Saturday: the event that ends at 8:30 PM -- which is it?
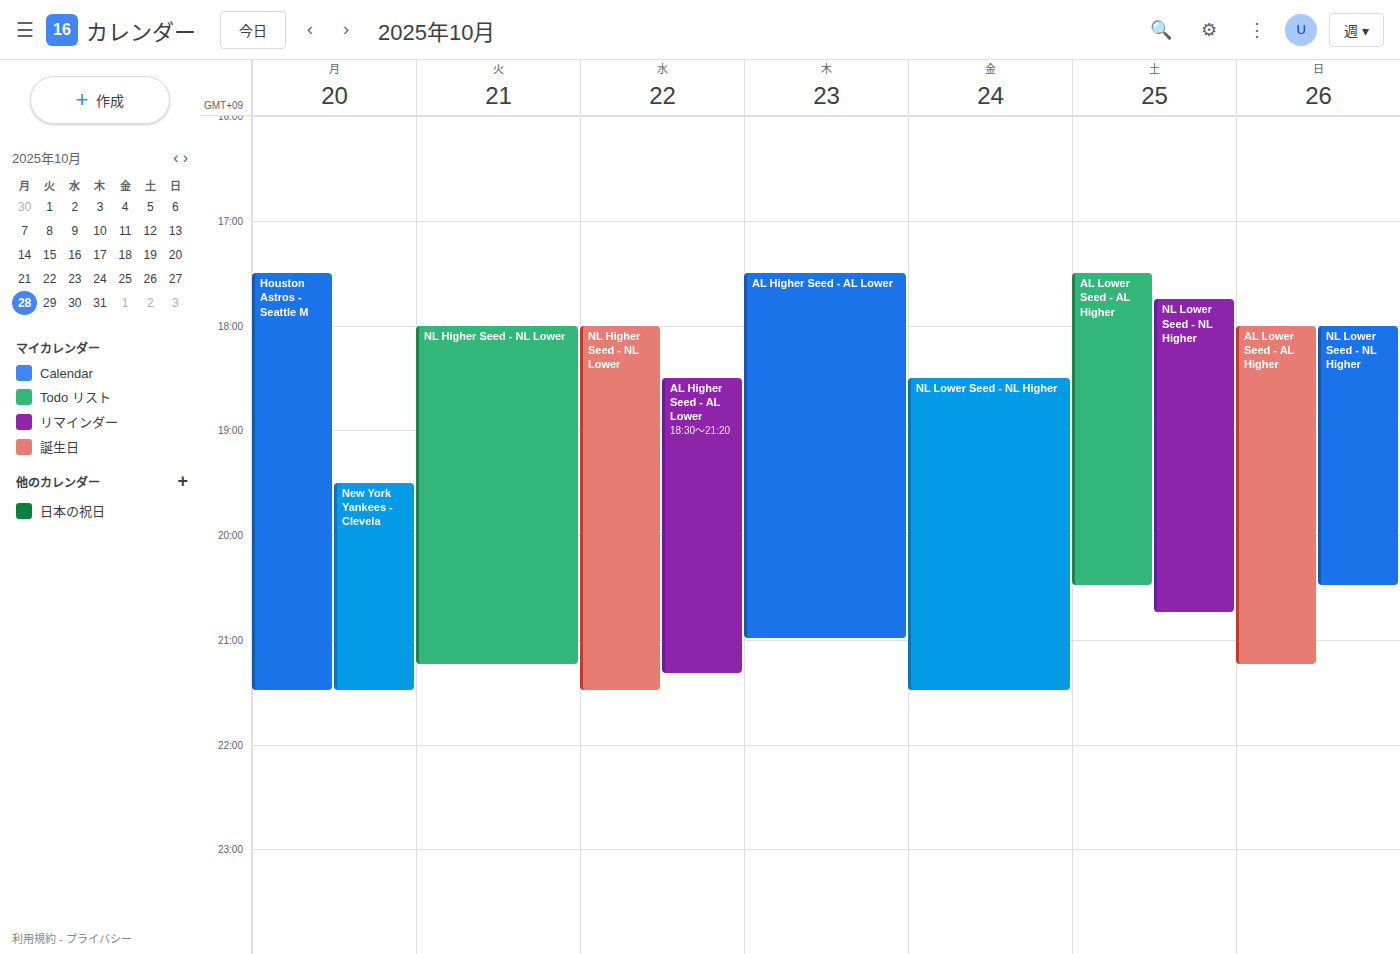
"AL Lower Seed - AL Higher"